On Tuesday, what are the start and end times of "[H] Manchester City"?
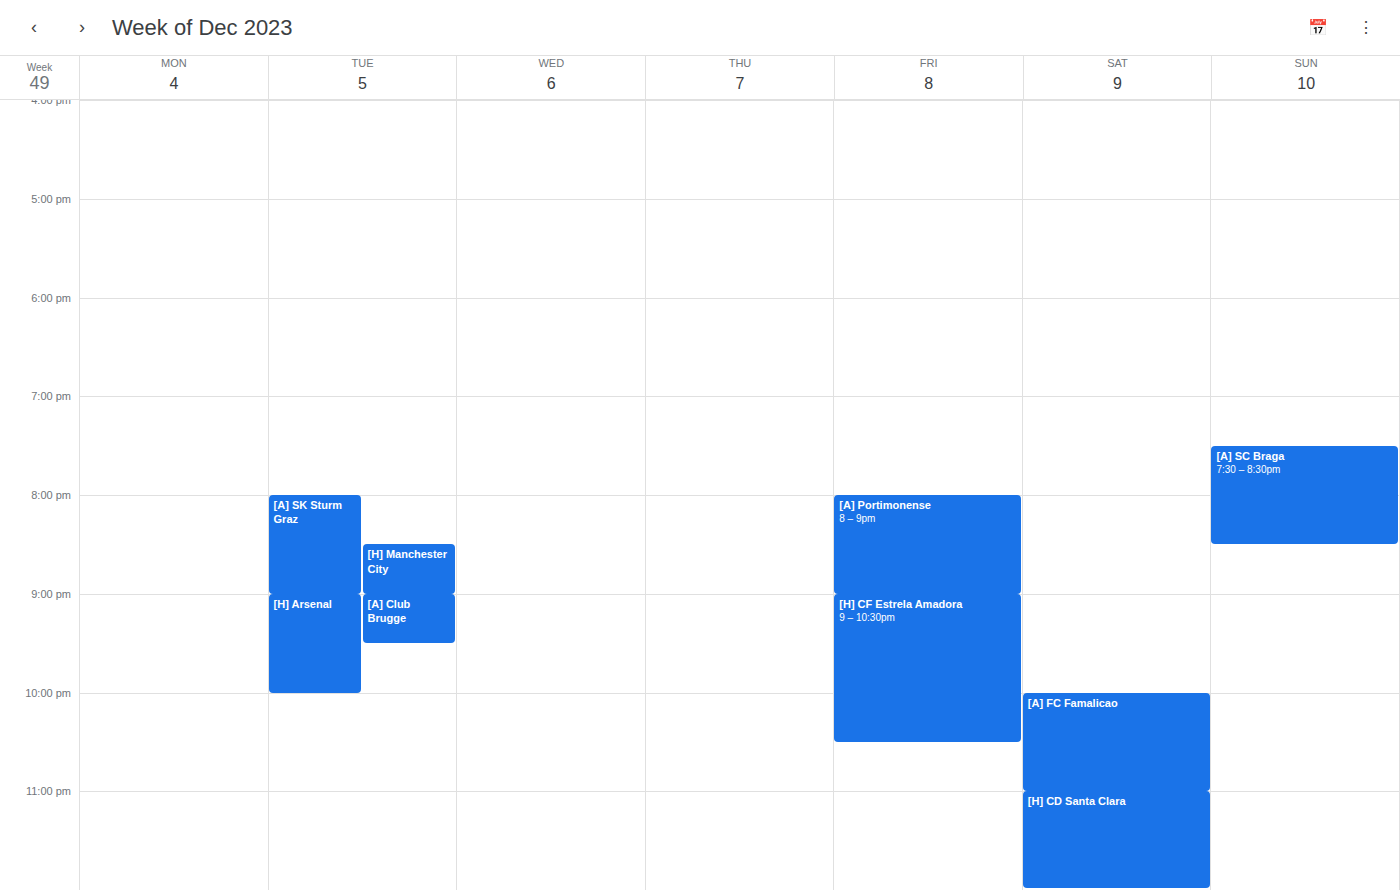
8:30 PM to 9:00 PM